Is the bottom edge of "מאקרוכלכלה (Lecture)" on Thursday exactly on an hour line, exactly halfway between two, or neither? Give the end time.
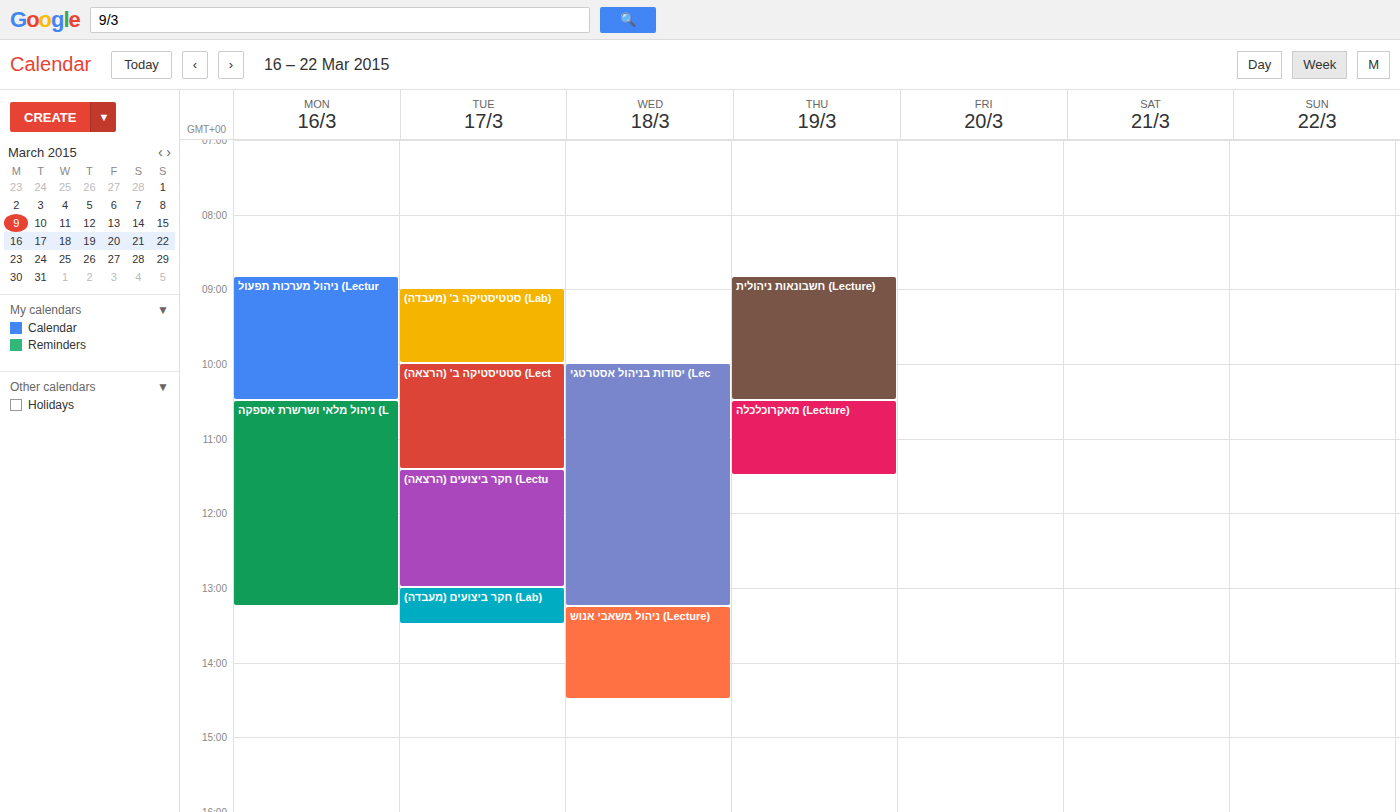
11:30 -- halfway between the 11:00 and 12:00 lines.